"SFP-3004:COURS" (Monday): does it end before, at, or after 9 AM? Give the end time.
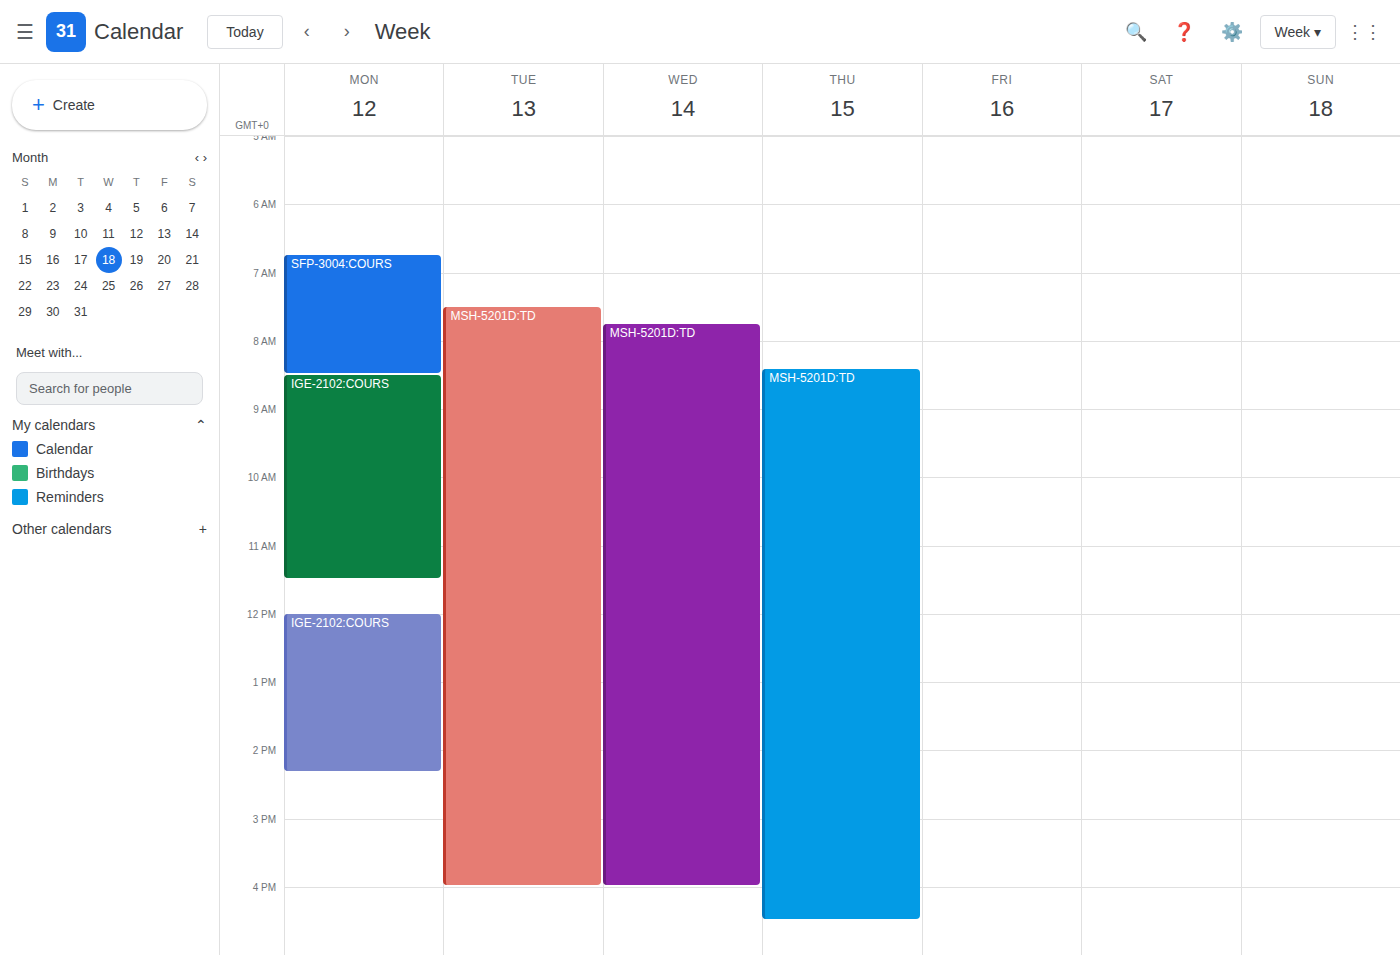
8:30 AM -- before 9 AM, 30 minutes above the 9 AM line.